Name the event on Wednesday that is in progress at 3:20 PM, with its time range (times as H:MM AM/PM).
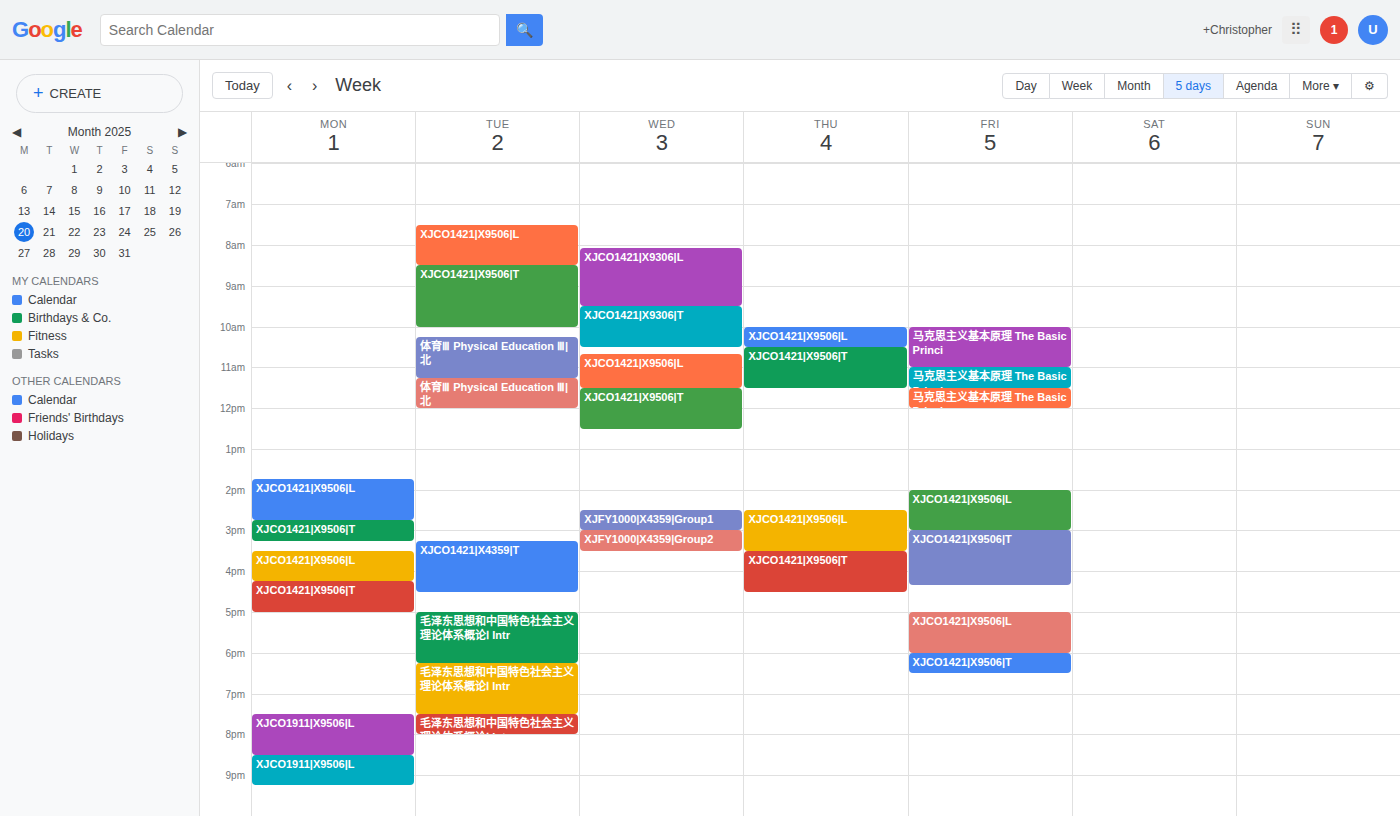
"XJFY1000|X4359|Group2", 3:00 PM to 3:30 PM